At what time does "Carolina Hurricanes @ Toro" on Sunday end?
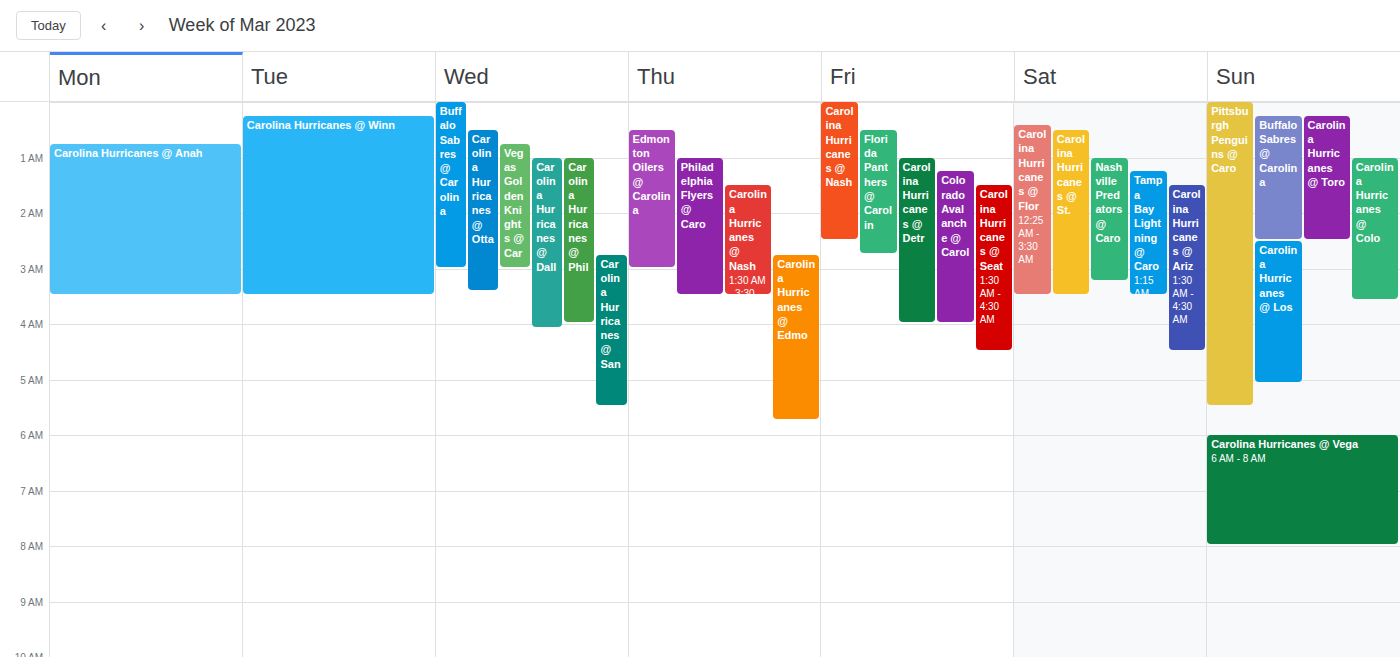
2:30 AM